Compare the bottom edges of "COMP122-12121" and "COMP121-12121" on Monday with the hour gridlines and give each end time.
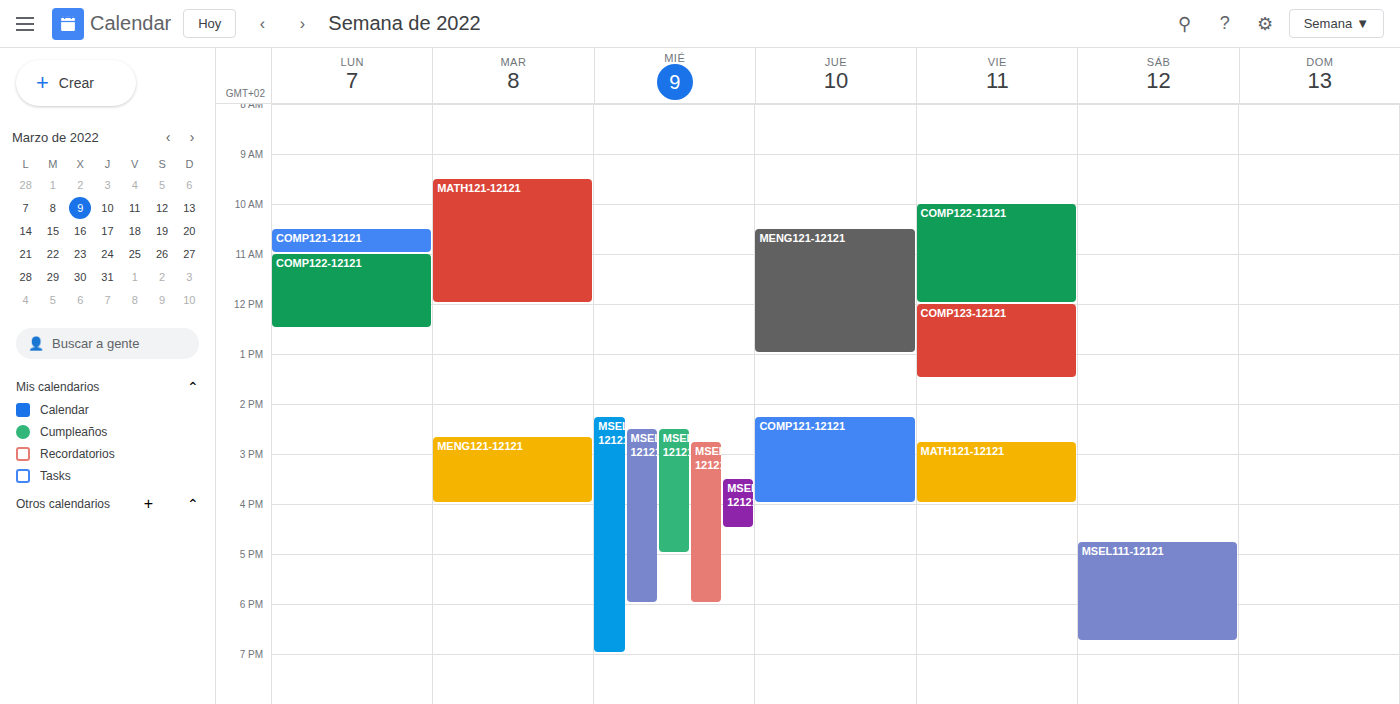
"COMP122-12121": 12:30, halfway between the 12:00 and 13:00 lines. "COMP121-12121": 11:00, exactly on the 11:00 line.